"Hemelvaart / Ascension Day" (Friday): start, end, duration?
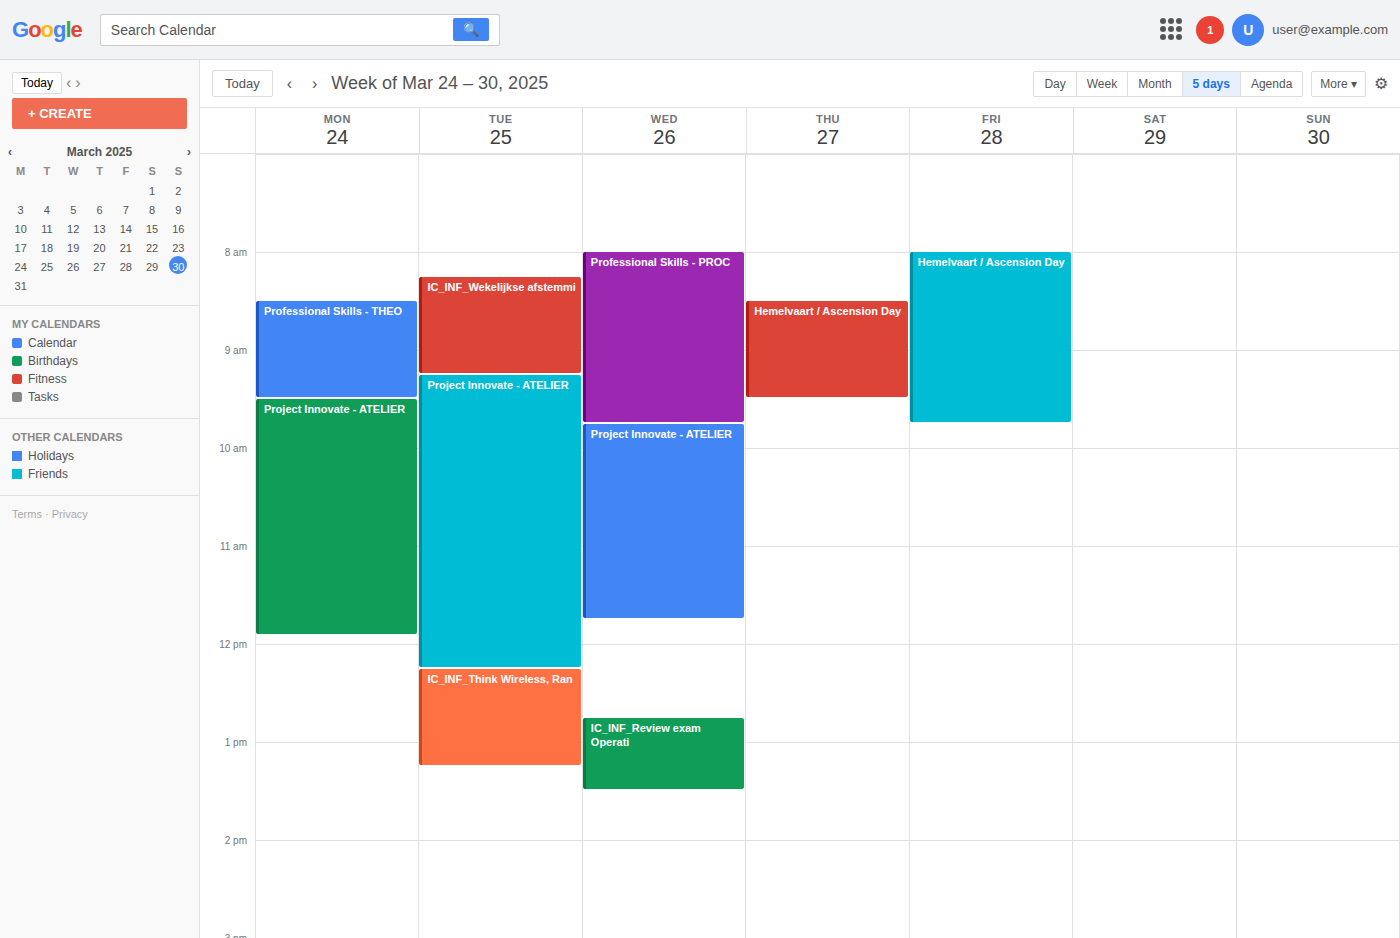
8:00 AM to 9:45 AM, 1 hour 45 minutes